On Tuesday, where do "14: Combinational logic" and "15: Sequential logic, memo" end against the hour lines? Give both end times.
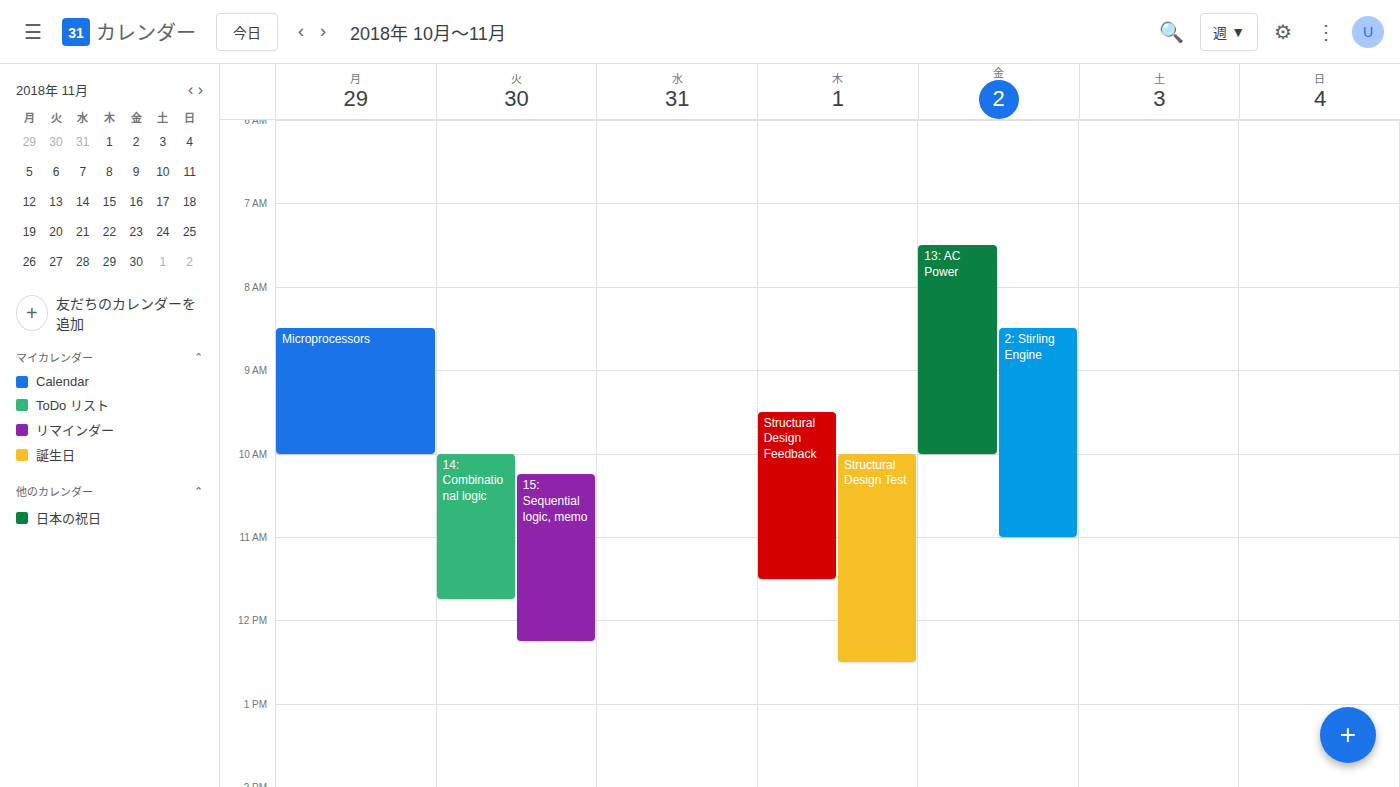
"14: Combinational logic": 11:45 AM, neither: three quarters of the way from the 11 AM line to the 12 PM line. "15: Sequential logic, memo": 12:15 PM, neither: a quarter of the way from the 12 PM line to the 1 PM line.